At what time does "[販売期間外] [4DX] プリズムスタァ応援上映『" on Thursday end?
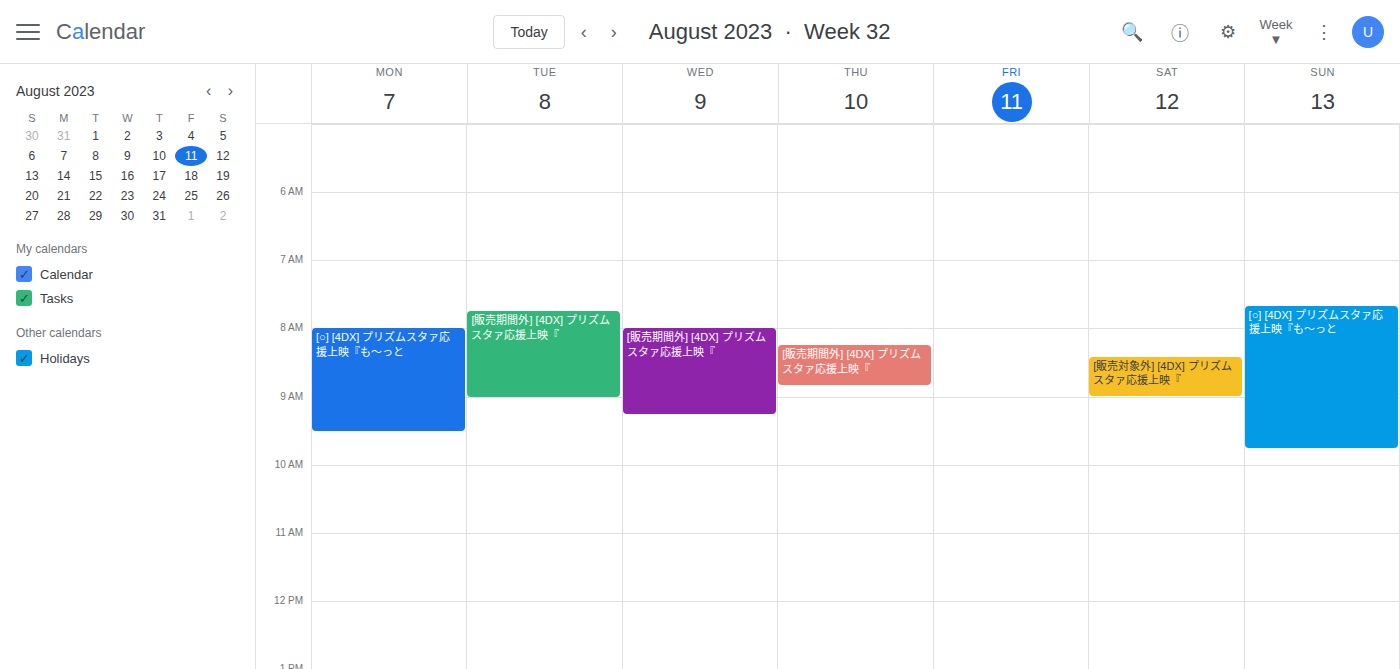
8:50 AM